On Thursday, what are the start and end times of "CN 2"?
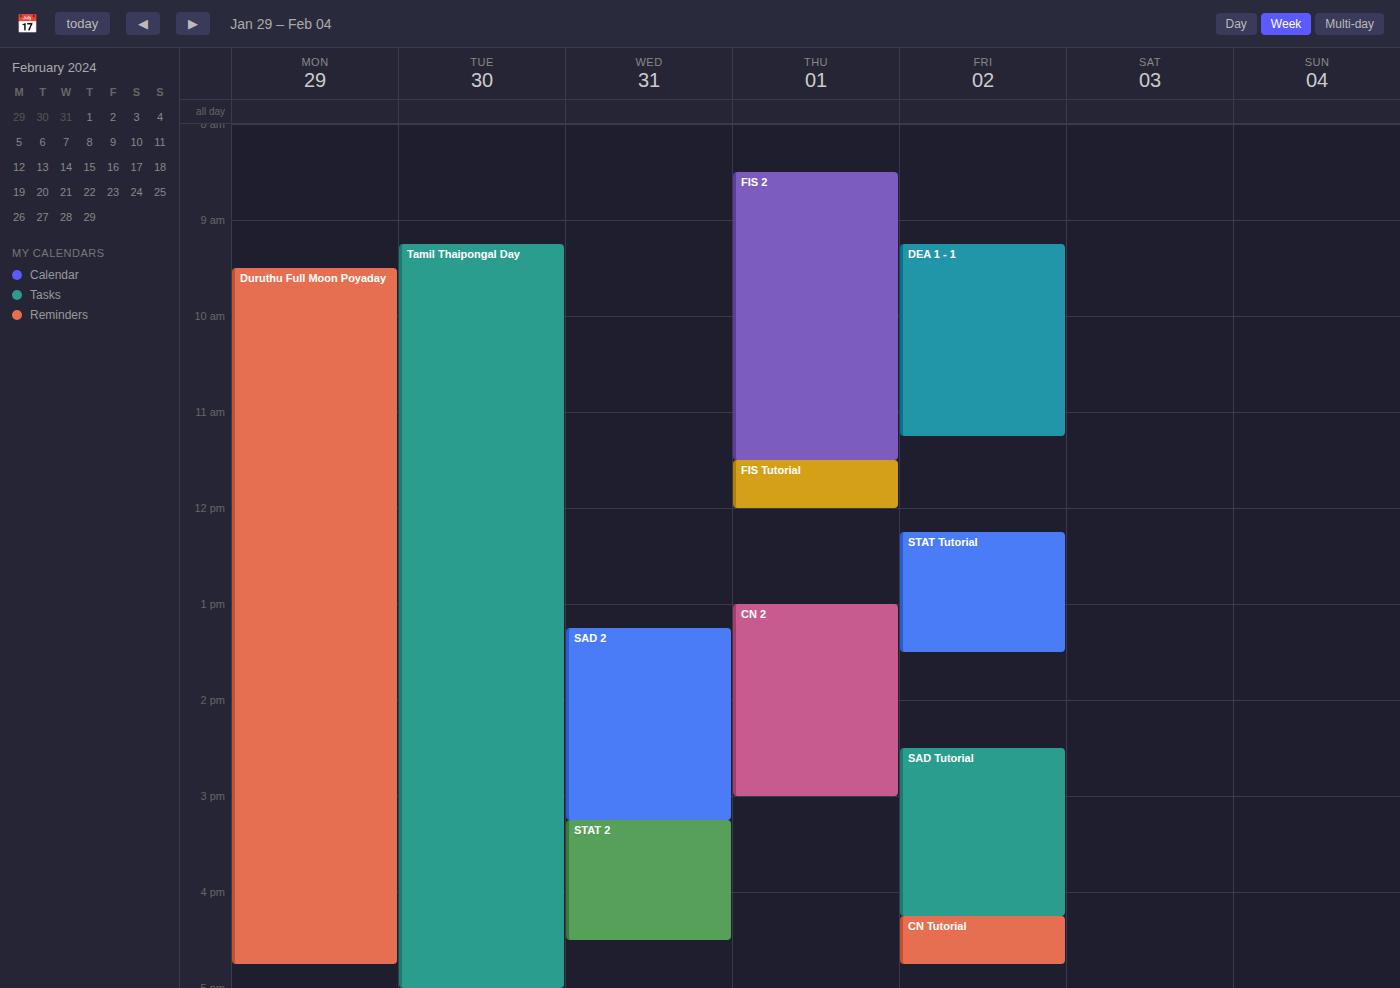
1:00 PM to 3:00 PM